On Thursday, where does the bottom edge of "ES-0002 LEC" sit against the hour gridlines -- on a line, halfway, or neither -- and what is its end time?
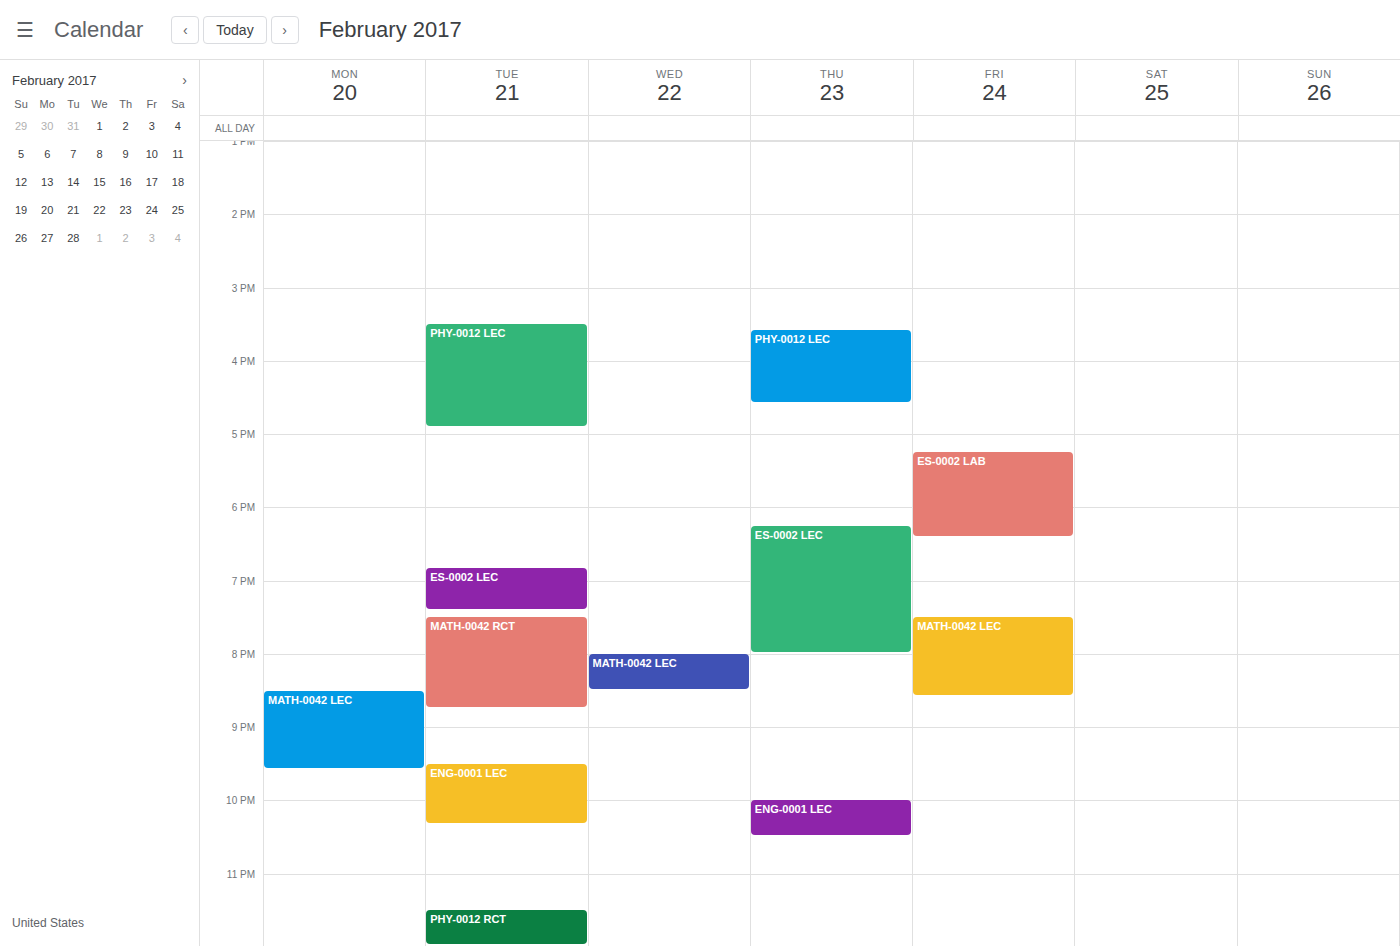
8:00 PM -- exactly on the 8 PM line.